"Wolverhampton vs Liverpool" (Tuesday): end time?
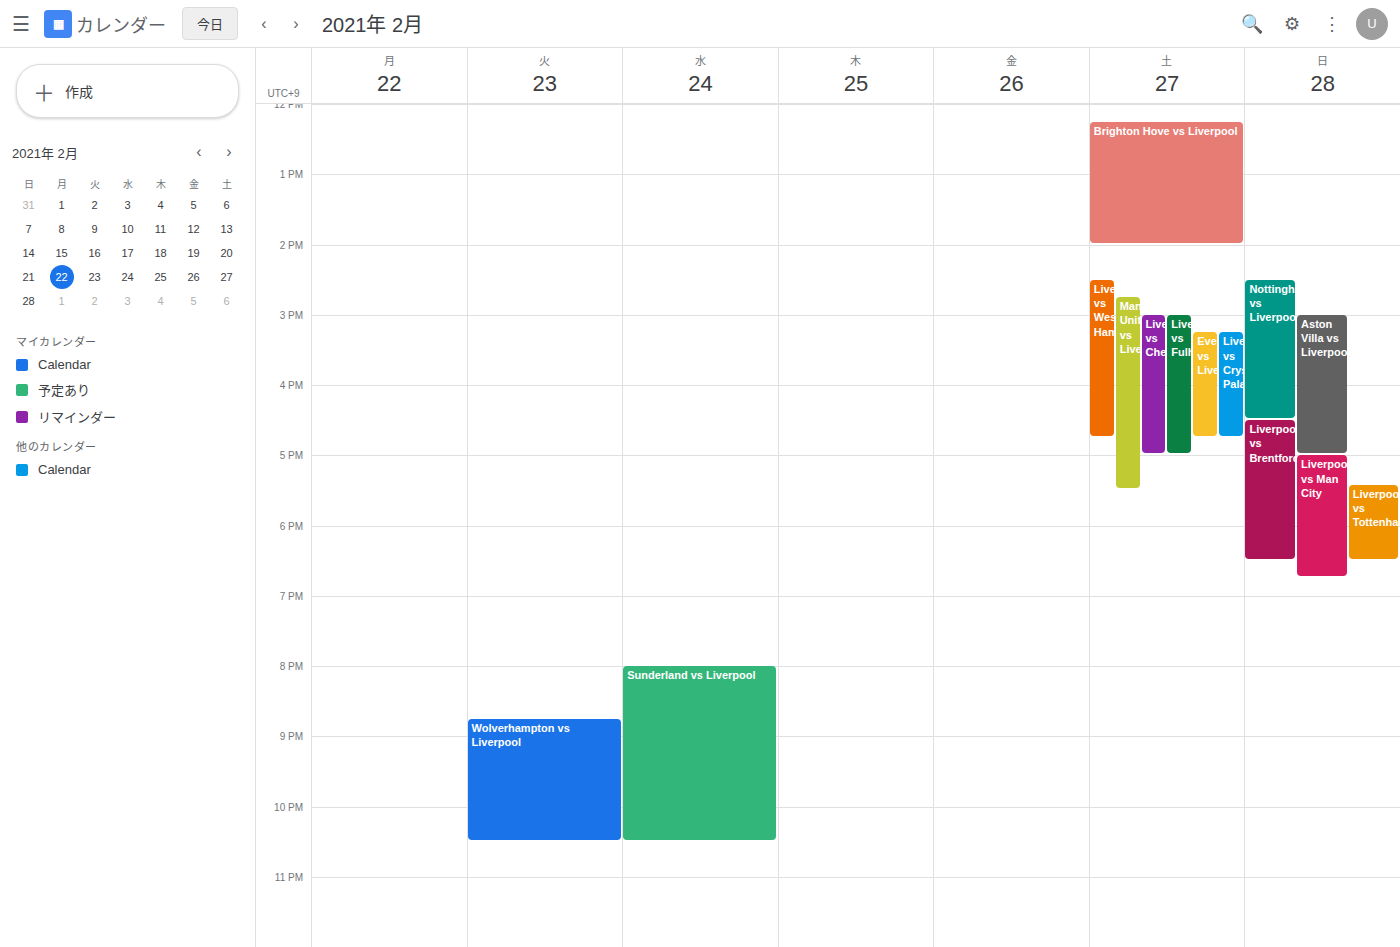
10:30 PM